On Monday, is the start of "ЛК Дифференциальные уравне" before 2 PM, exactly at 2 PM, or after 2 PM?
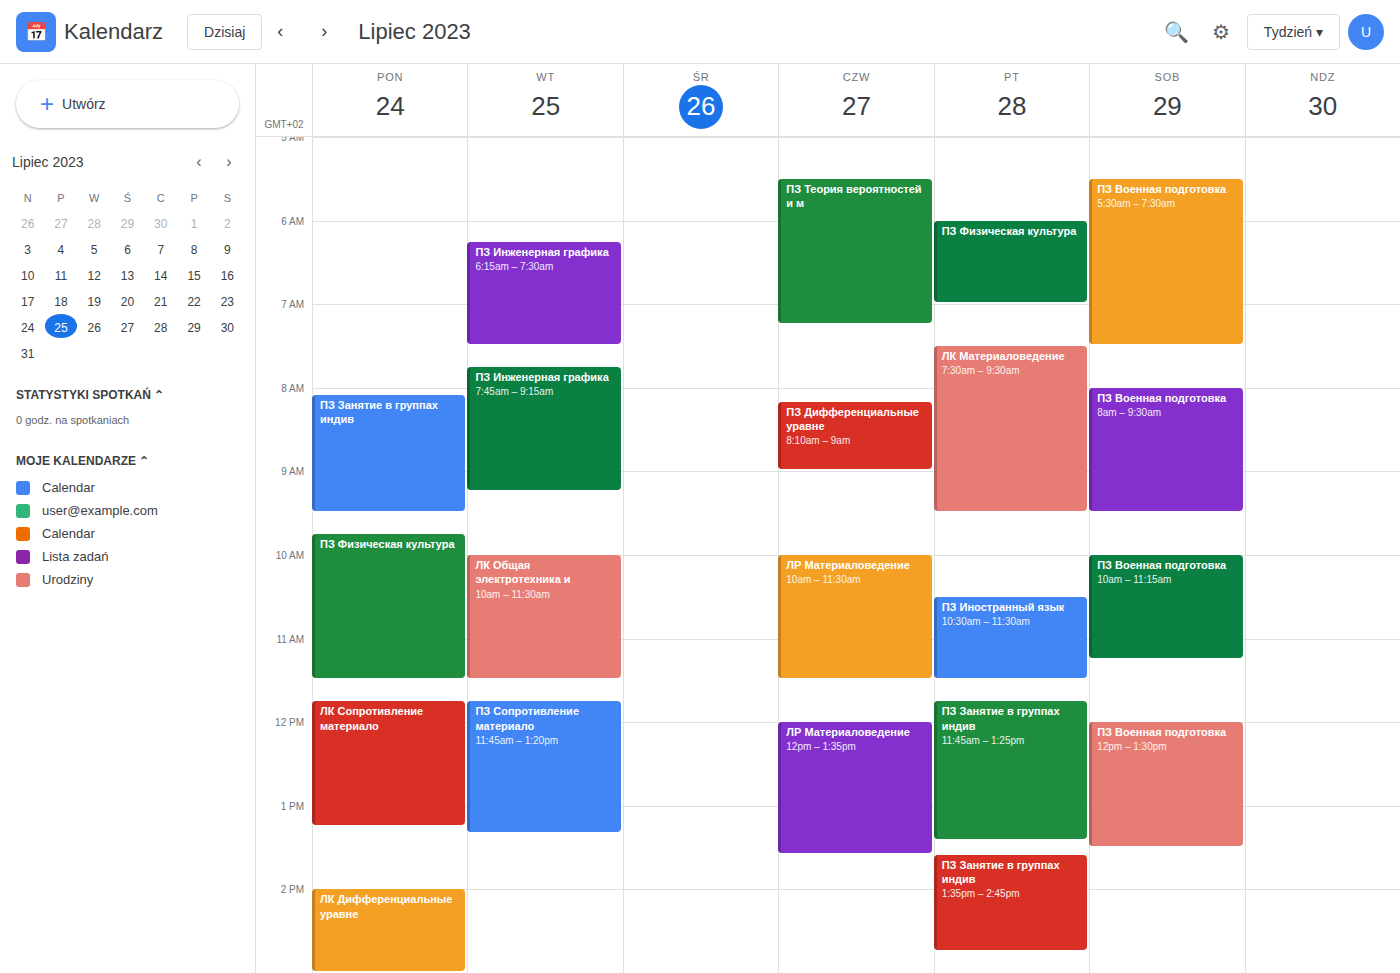
2:00 PM -- exactly at 2 PM, on the 2 PM line.